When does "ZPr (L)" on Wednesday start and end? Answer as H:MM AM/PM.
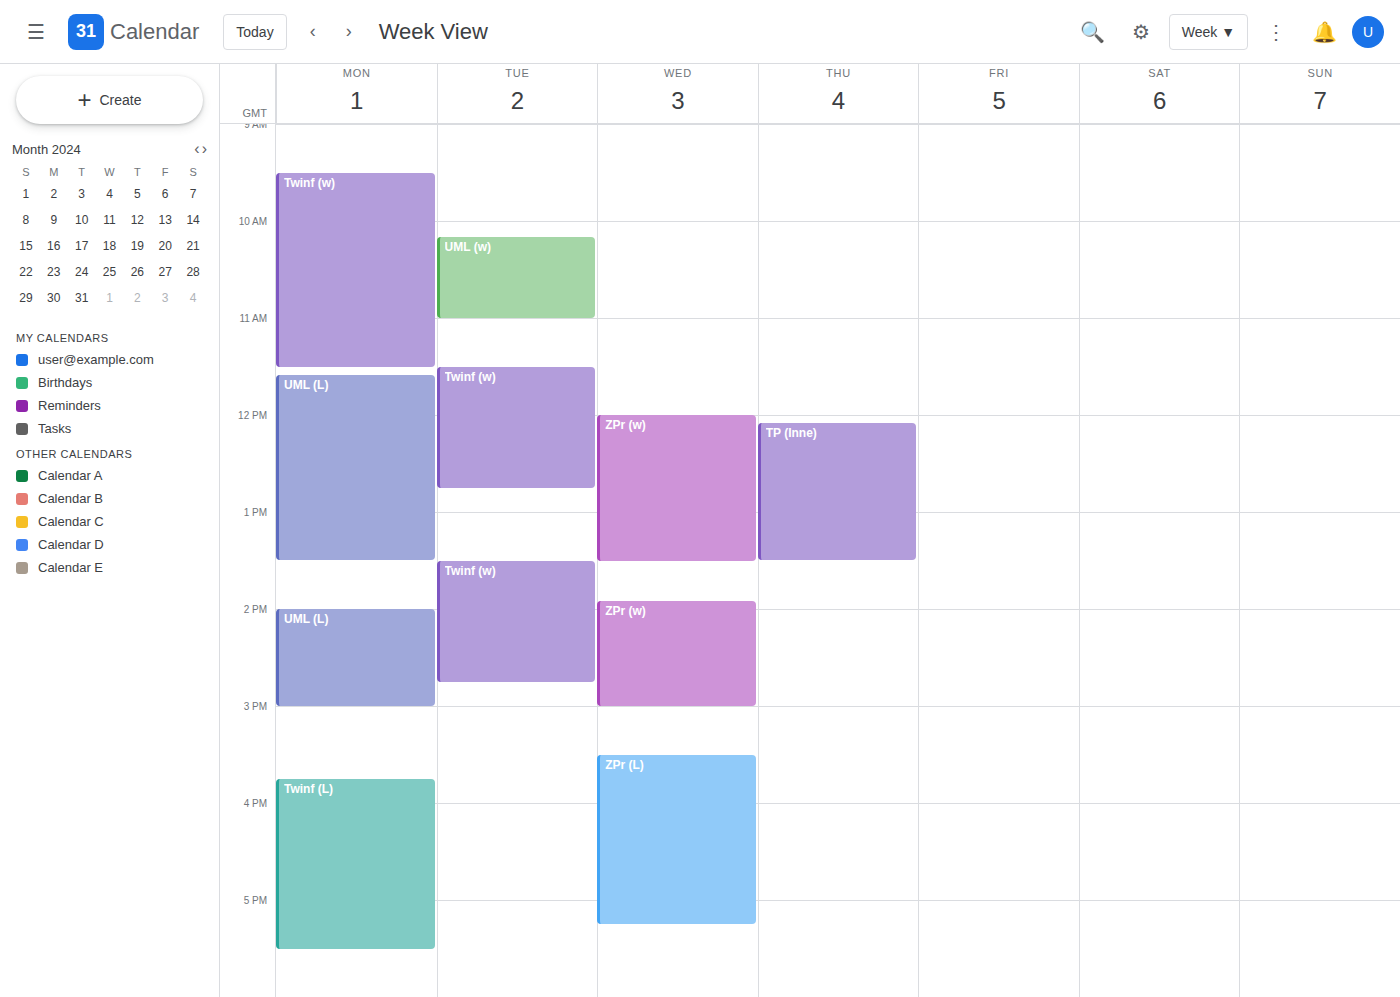
3:30 PM to 5:15 PM